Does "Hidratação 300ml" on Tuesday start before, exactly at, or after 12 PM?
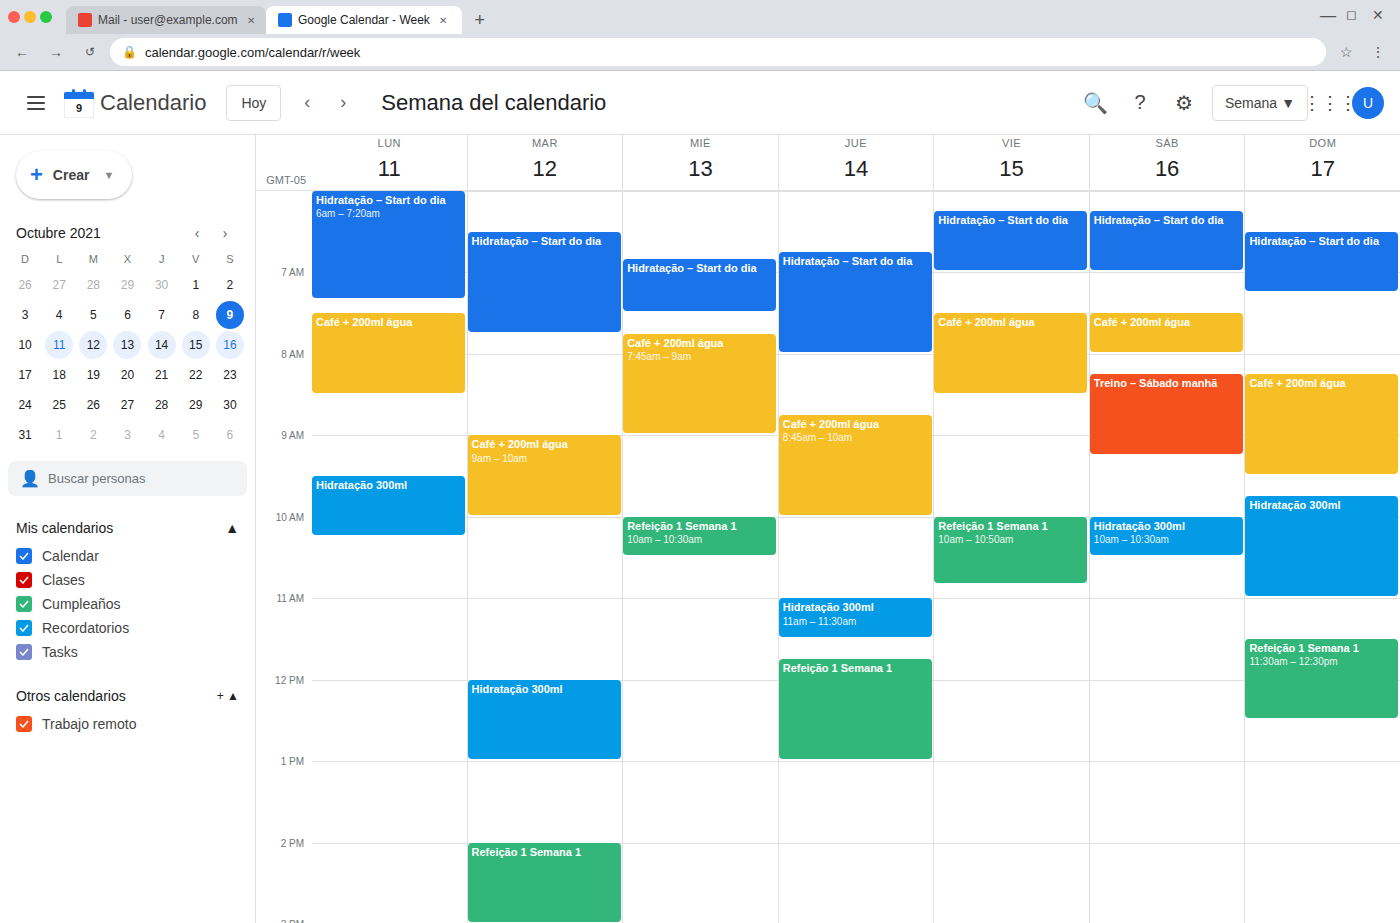
12:00 PM -- exactly at 12 PM, on the 12 PM line.